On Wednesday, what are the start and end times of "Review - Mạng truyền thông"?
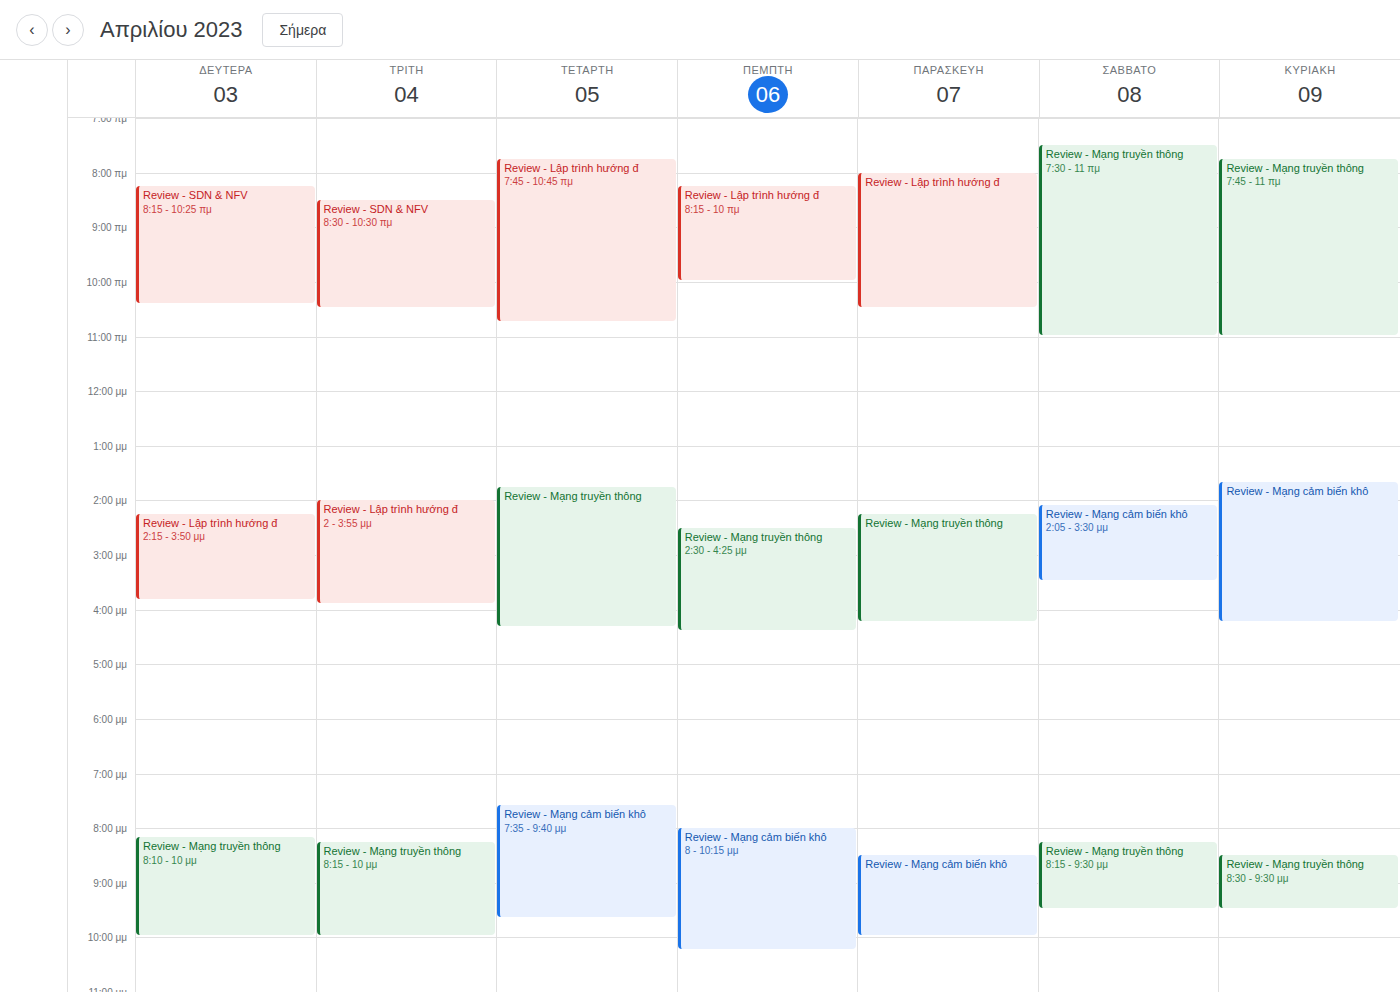
1:45 PM to 4:20 PM